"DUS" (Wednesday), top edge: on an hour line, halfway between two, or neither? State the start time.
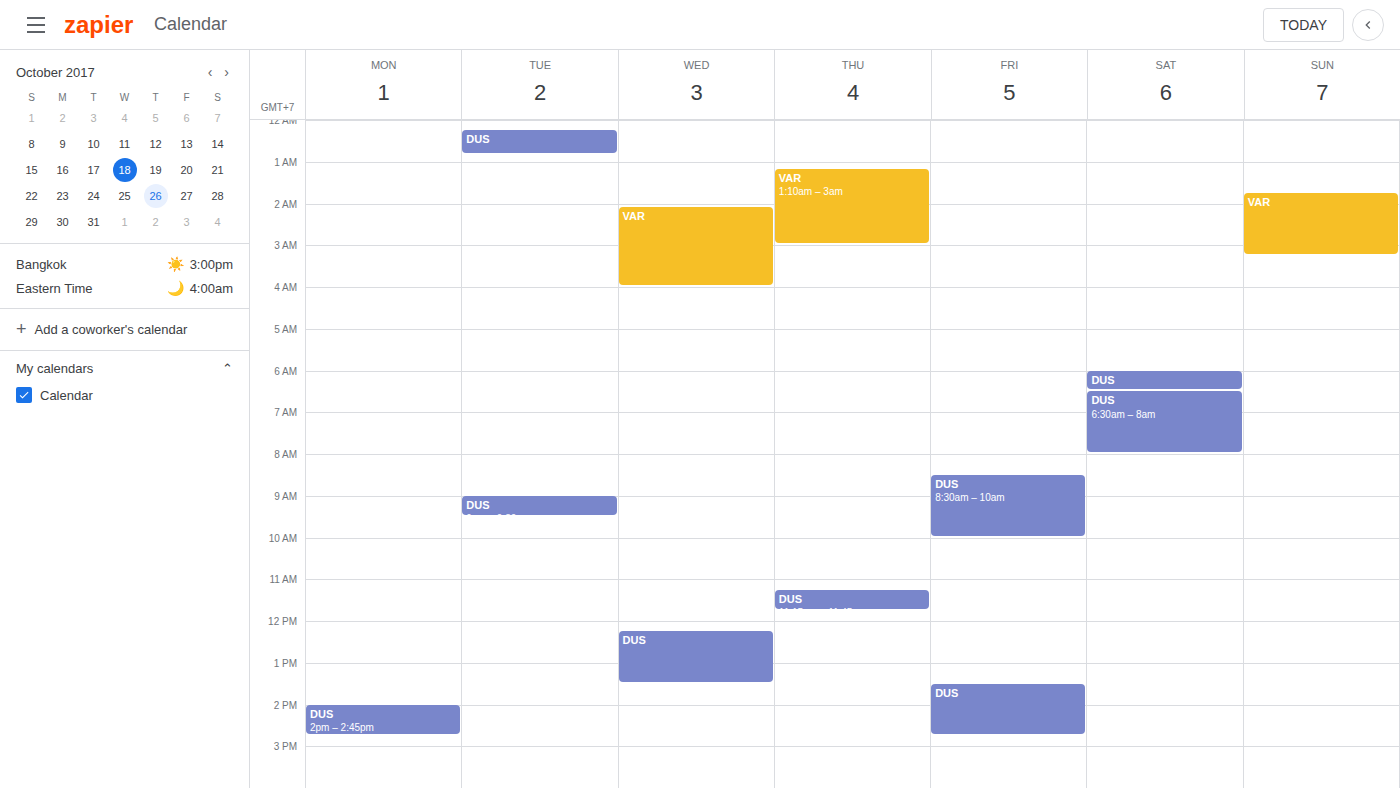
12:15 -- neither: a quarter of the way from the 12:00 line to the 13:00 line.